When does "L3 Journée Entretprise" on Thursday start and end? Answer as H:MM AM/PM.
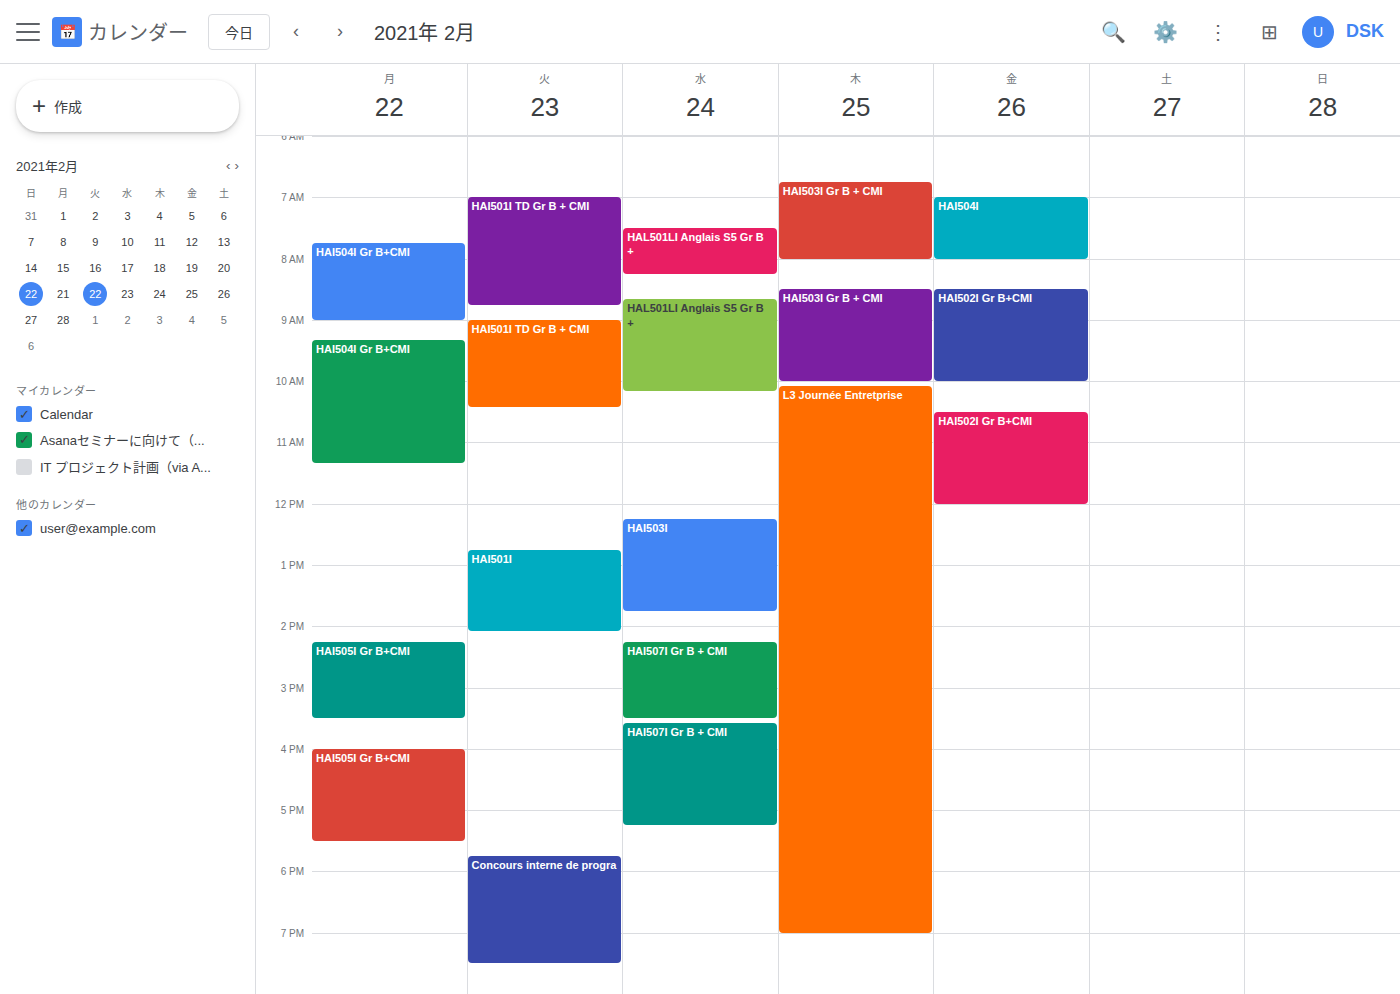
10:05 AM to 7:00 PM